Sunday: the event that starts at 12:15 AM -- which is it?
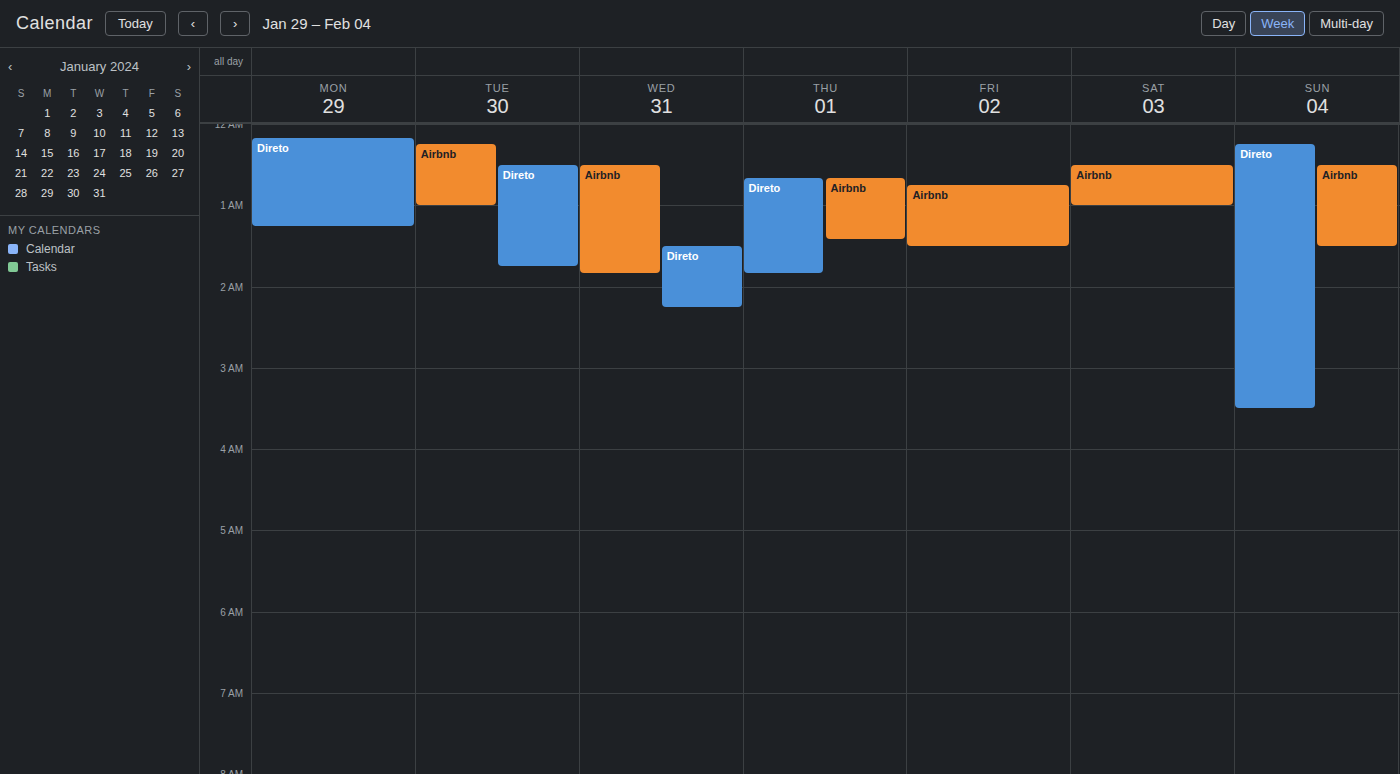
"Direto"